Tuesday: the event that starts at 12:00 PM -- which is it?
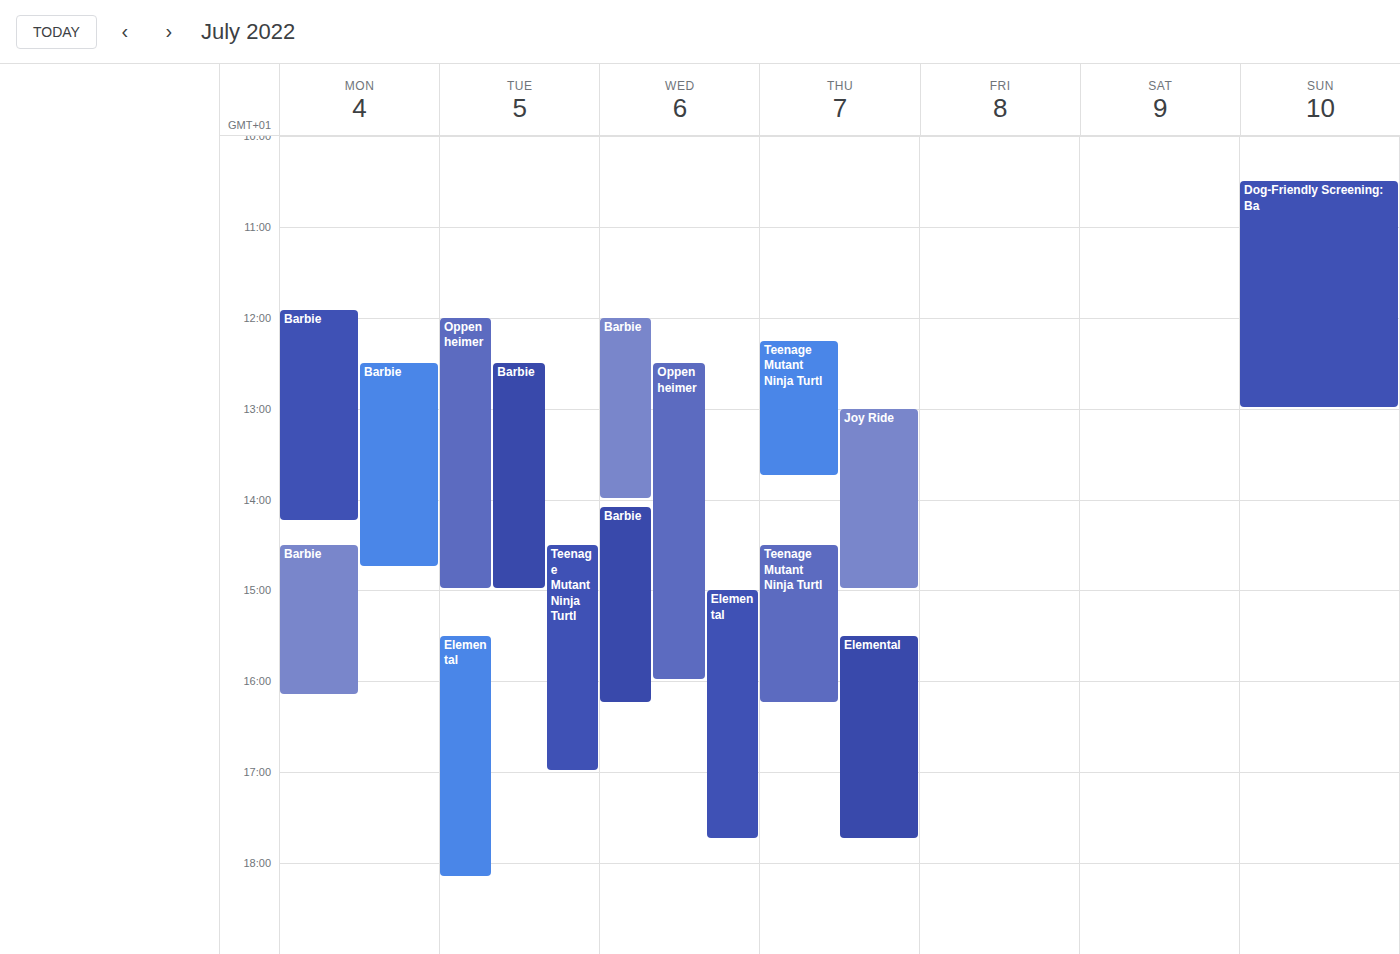
"Oppenheimer"